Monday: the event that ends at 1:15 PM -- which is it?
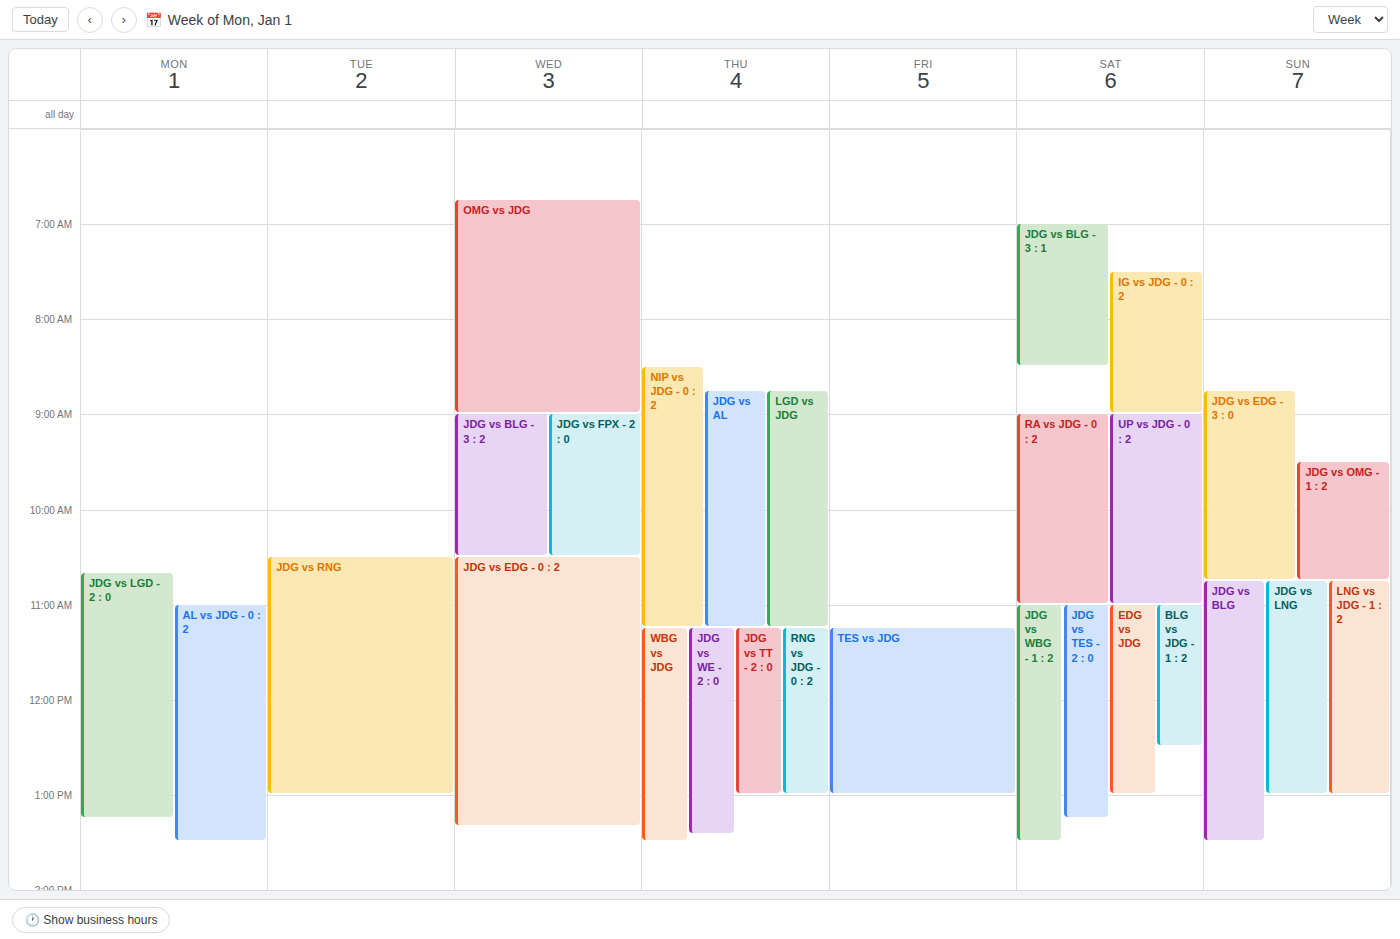
"JDG vs LGD - 2 : 0"